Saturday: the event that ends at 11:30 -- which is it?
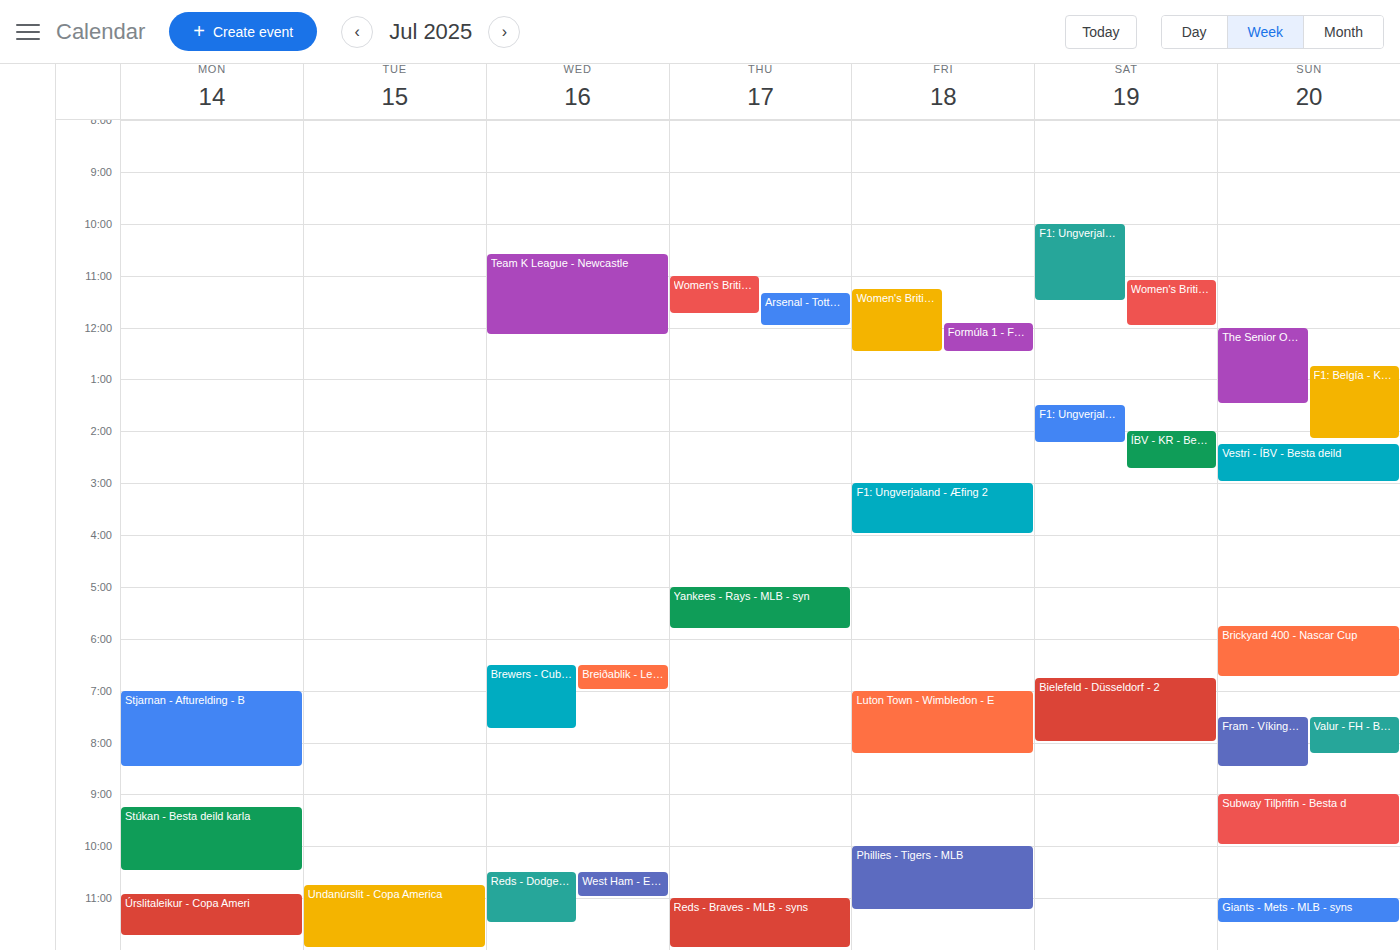
"F1: Ungverjaland - Æfing 3"